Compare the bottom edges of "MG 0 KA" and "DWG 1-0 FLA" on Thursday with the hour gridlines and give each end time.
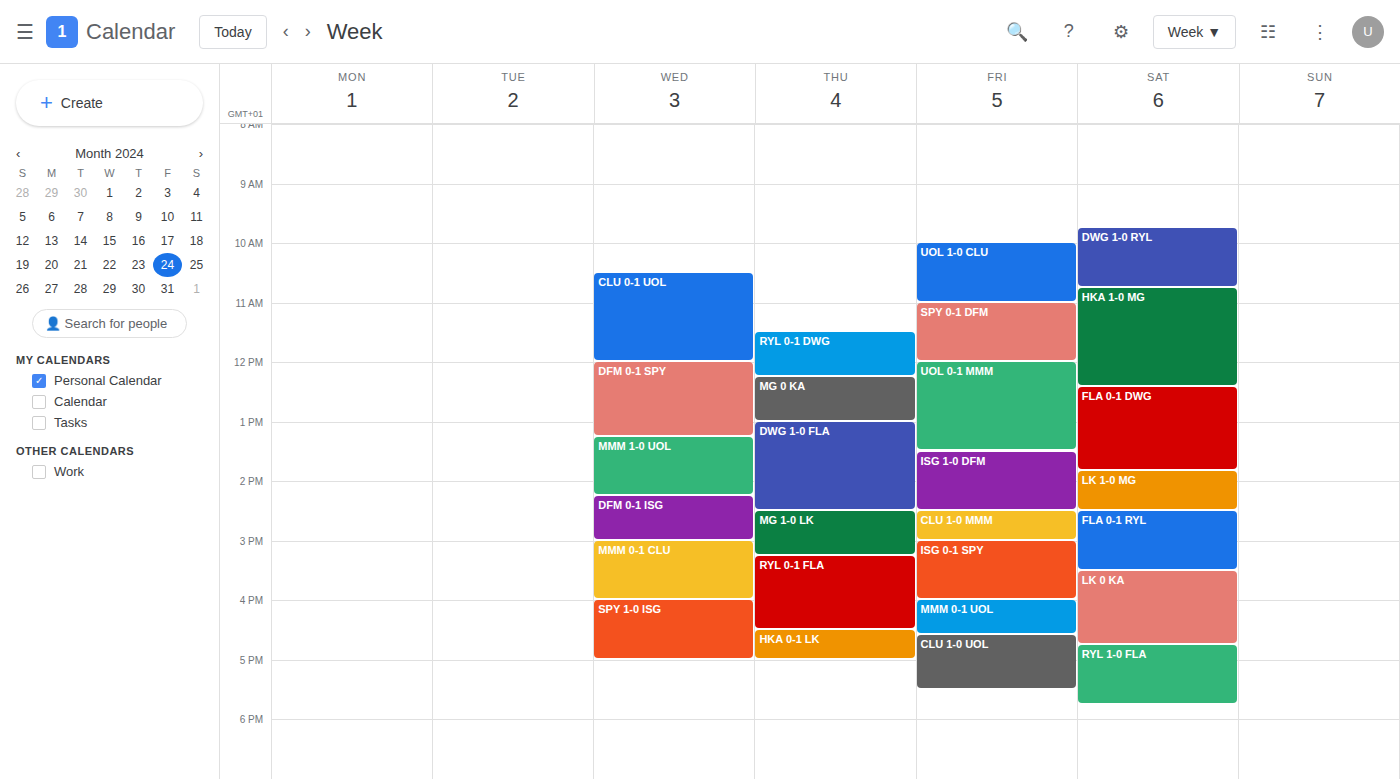
"MG 0 KA": 1:00 PM, exactly on the 1 PM line. "DWG 1-0 FLA": 2:30 PM, halfway between the 2 PM and 3 PM lines.